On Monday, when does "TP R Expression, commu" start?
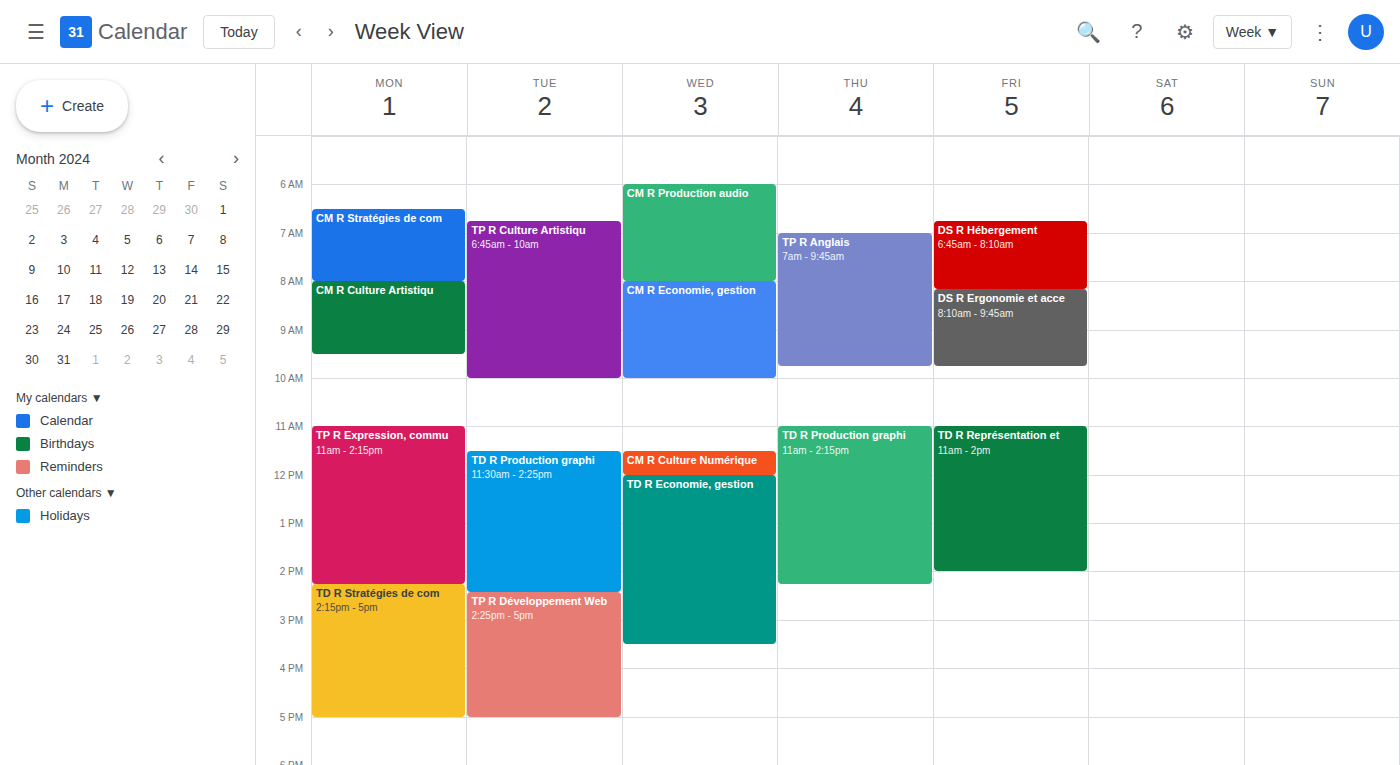
11:00 AM